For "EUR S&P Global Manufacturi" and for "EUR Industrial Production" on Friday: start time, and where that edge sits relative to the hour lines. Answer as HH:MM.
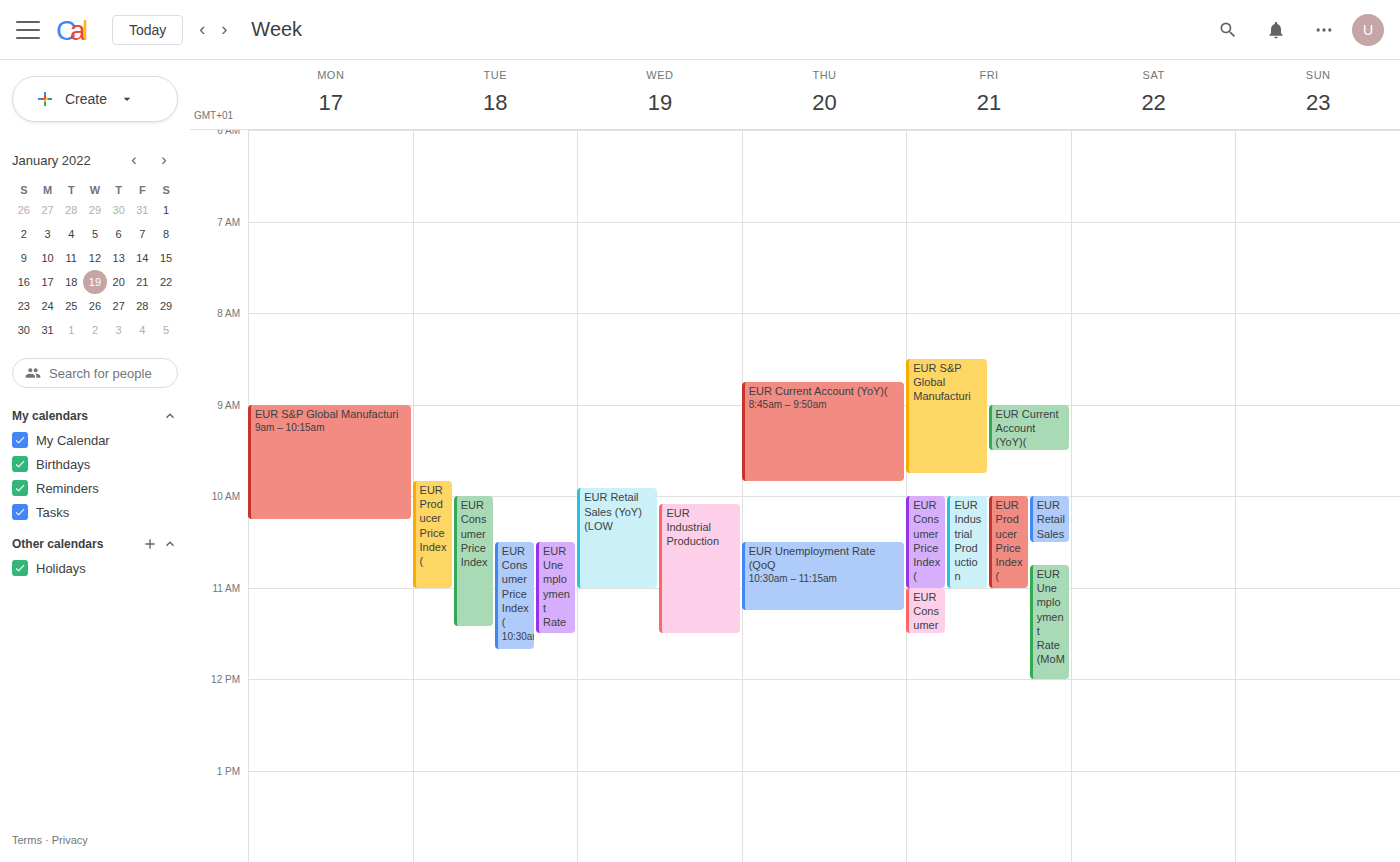
"EUR S&P Global Manufacturi": 08:30, halfway between the 08:00 and 09:00 lines. "EUR Industrial Production": 10:00, exactly on the 10:00 line.